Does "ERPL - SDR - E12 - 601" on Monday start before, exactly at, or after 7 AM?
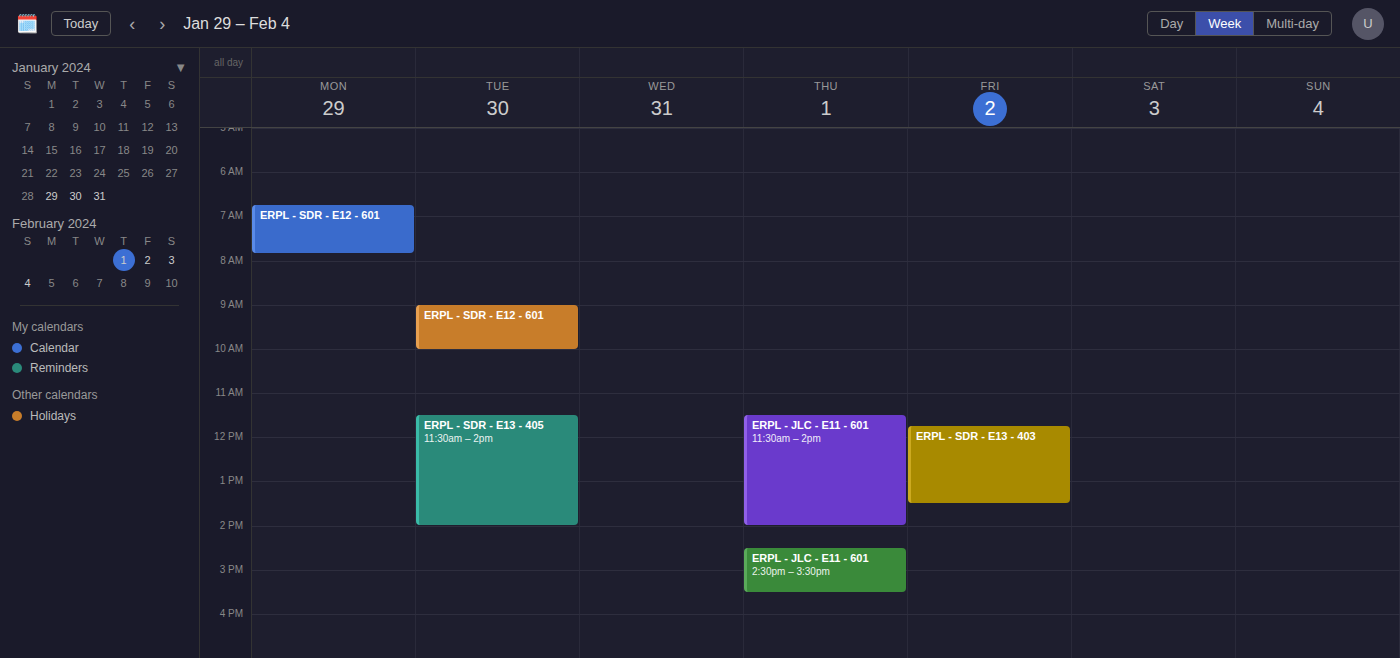
6:45 AM -- before 7 AM, 15 minutes above the 7 AM line.